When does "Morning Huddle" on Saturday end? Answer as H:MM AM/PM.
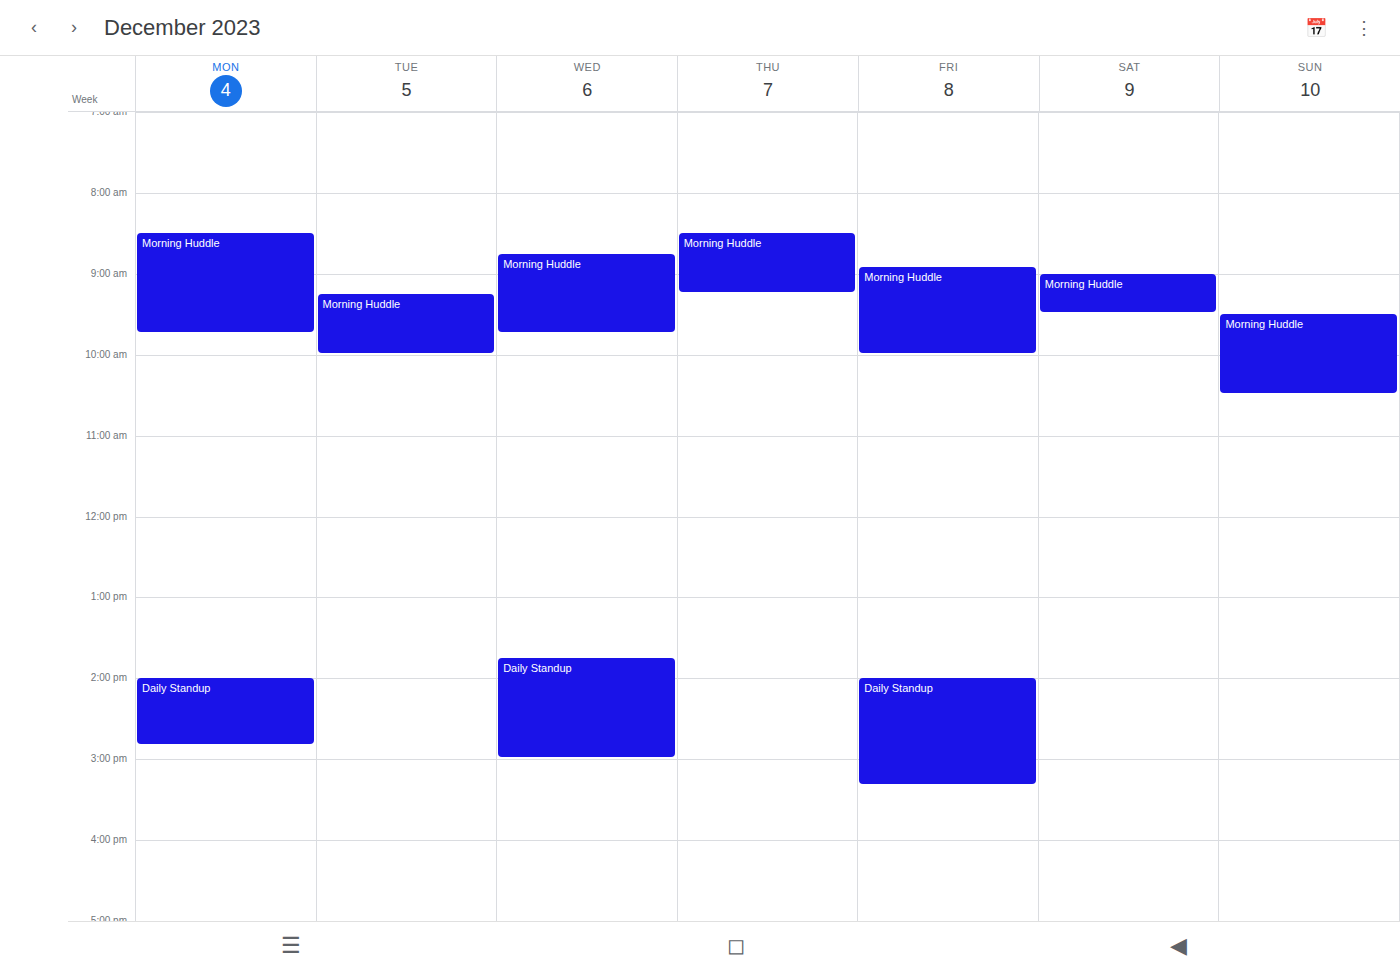
9:30 AM